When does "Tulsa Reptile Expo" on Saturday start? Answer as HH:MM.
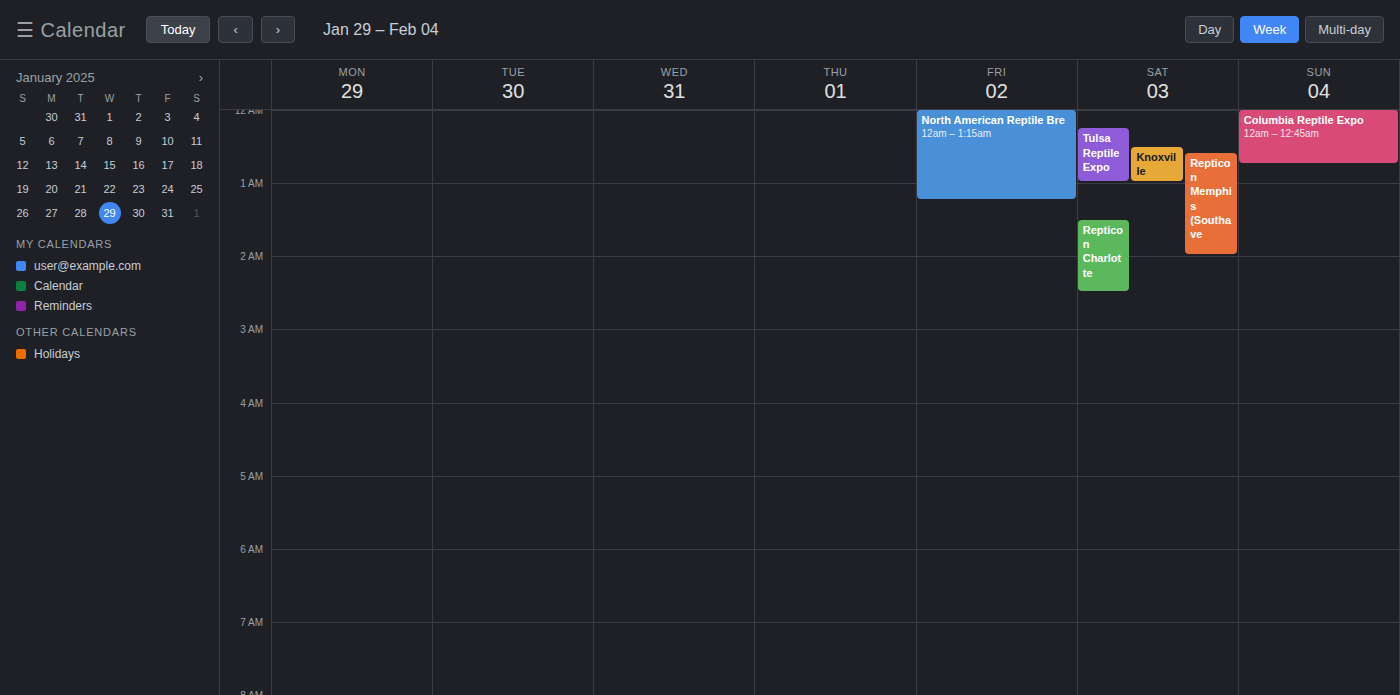
00:15